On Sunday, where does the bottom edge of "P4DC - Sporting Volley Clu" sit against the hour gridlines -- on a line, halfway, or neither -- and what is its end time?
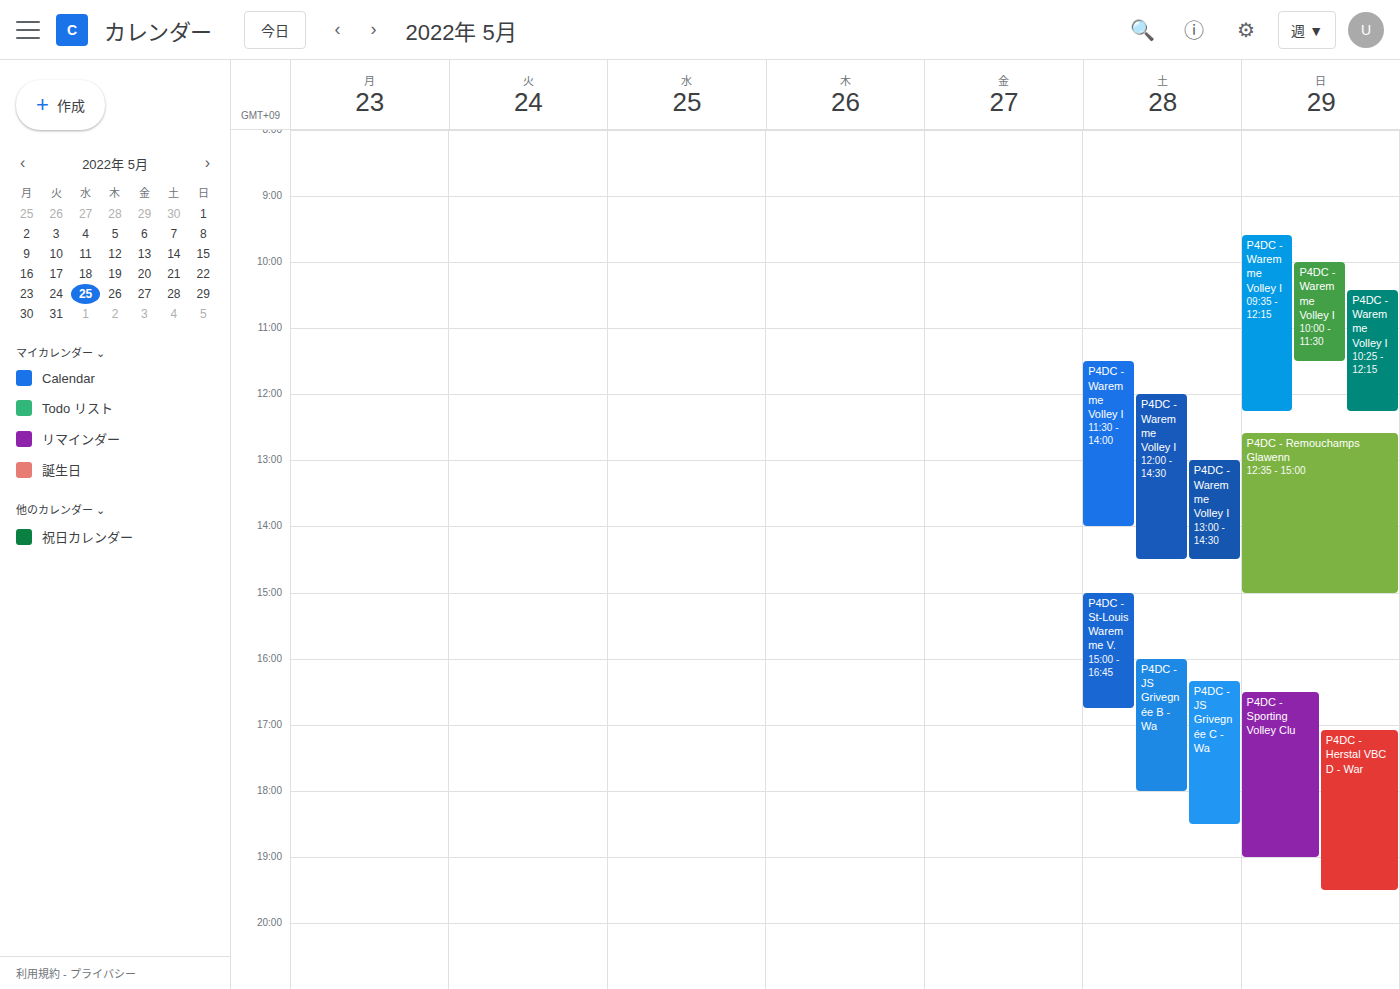
19:00 -- exactly on the 19:00 line.